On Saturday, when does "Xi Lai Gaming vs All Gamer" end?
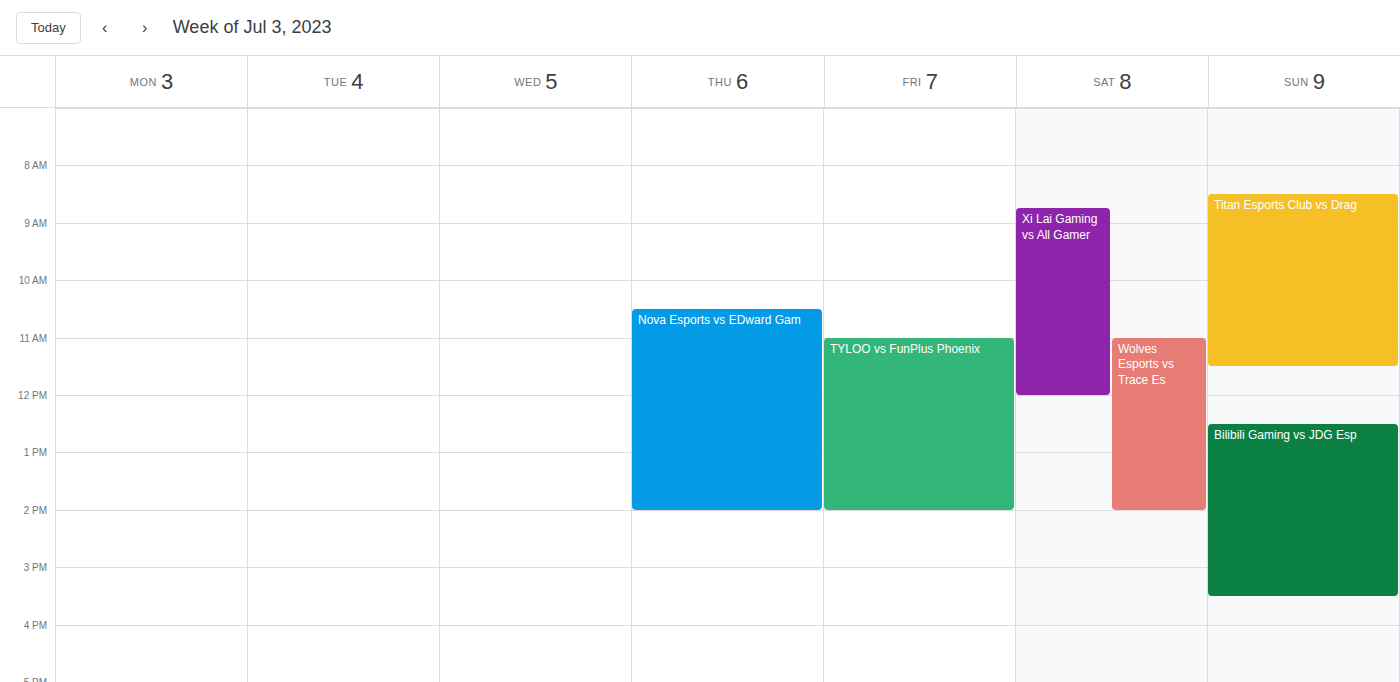
12:00 PM